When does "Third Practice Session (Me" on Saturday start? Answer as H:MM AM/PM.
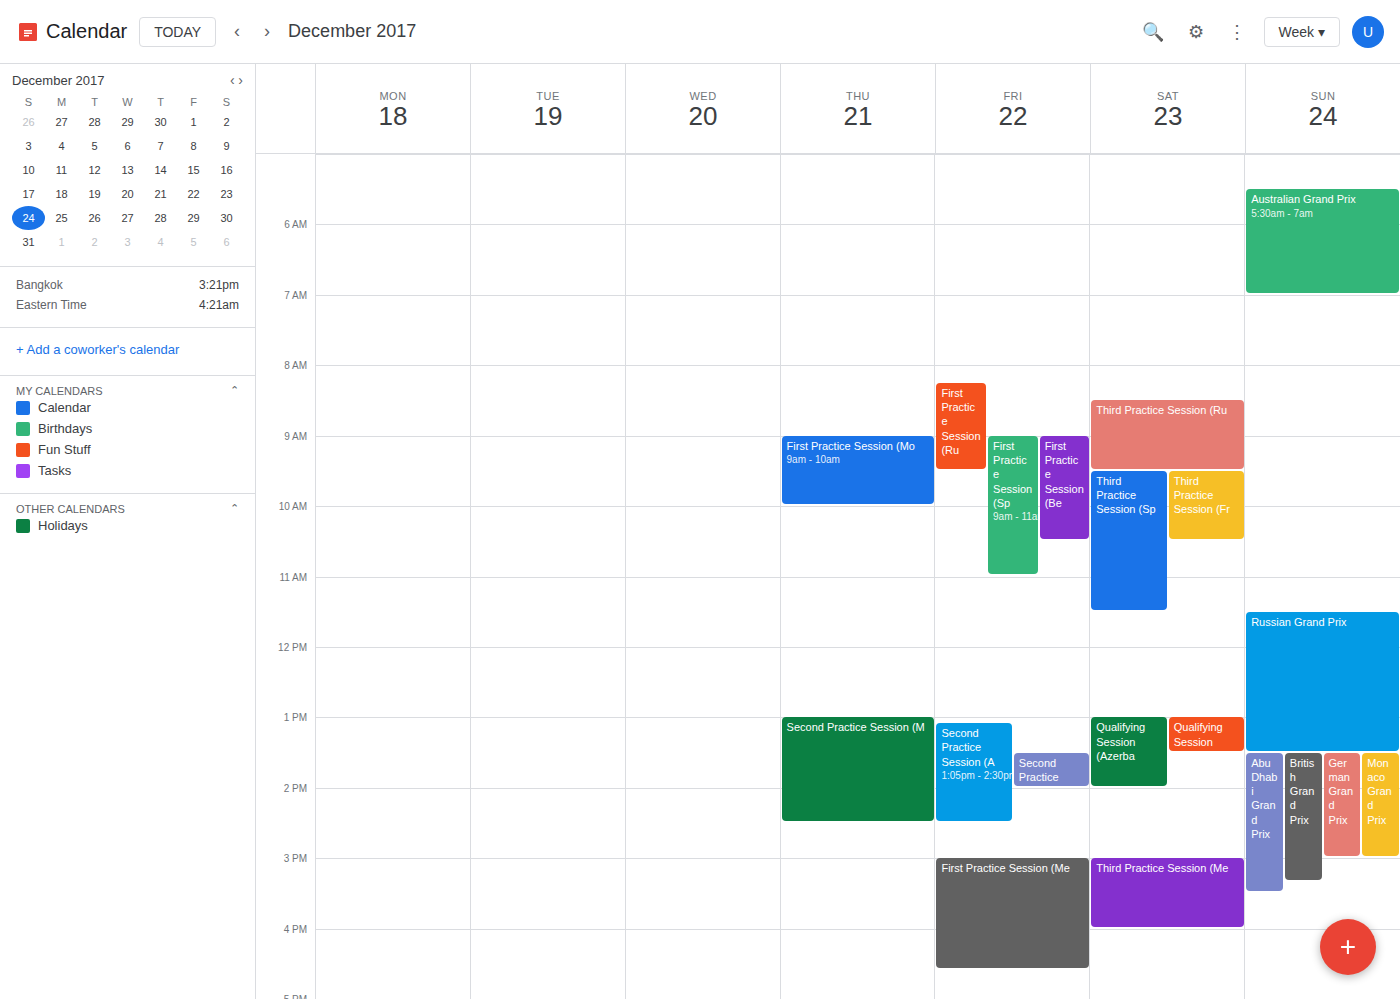
3:00 PM